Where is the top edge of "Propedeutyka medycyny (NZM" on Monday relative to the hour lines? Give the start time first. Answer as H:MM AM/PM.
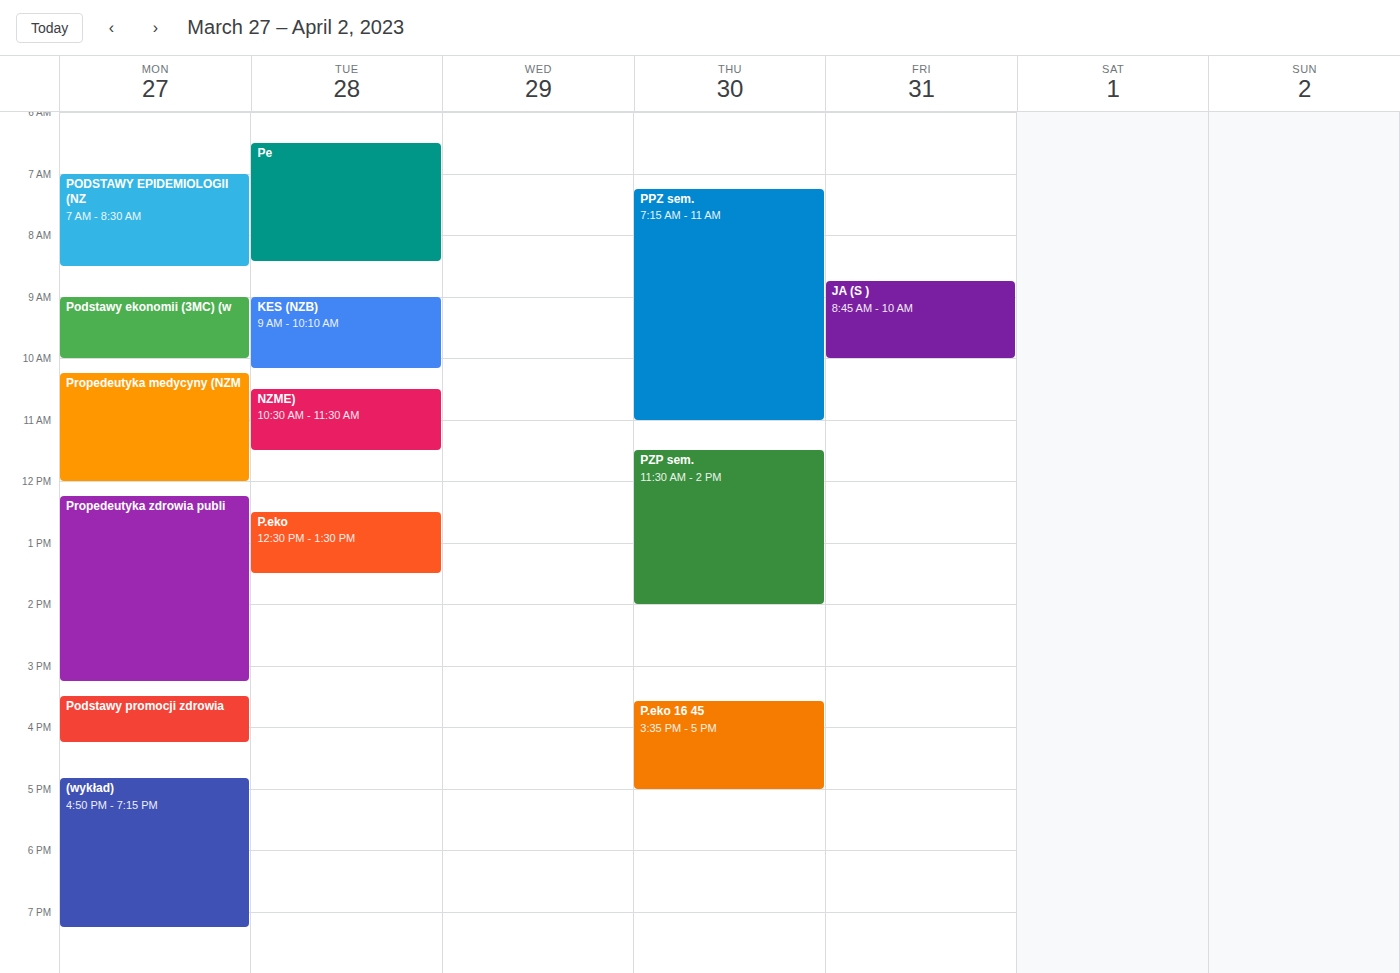
10:15 AM -- neither: a quarter of the way from the 10 AM line to the 11 AM line.